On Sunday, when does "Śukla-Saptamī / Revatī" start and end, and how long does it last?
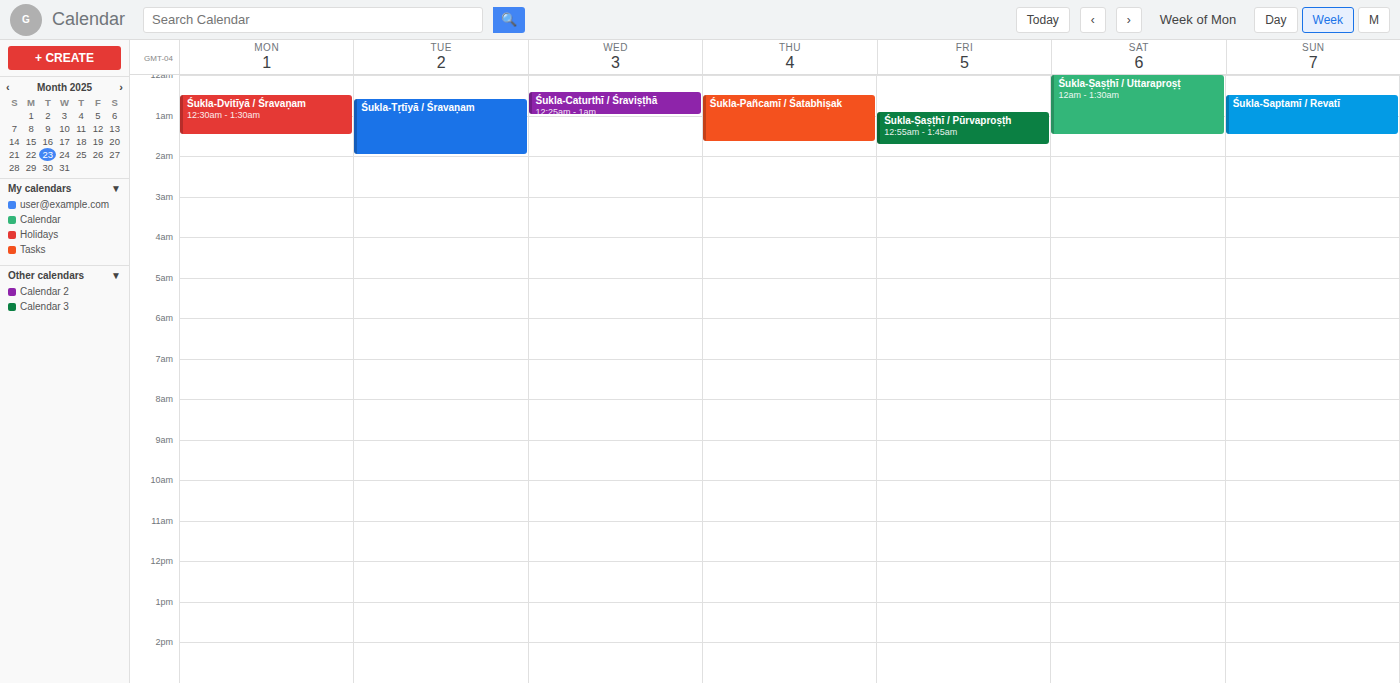
12:30 AM to 1:30 AM, 1 hour